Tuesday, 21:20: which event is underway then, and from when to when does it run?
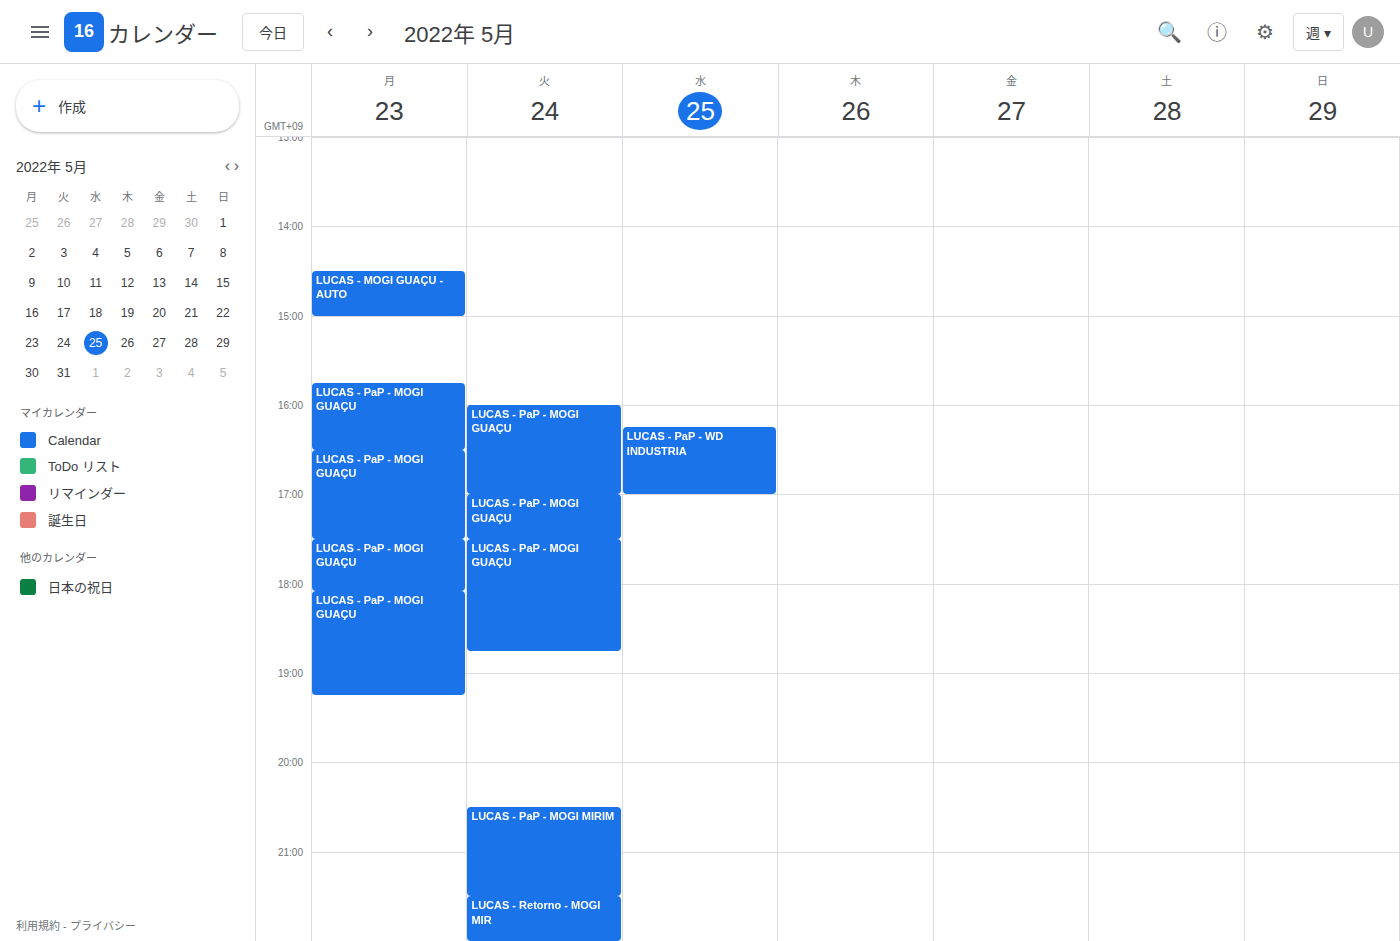
"LUCAS - PaP - MOGI MIRIM", 20:30 to 21:30